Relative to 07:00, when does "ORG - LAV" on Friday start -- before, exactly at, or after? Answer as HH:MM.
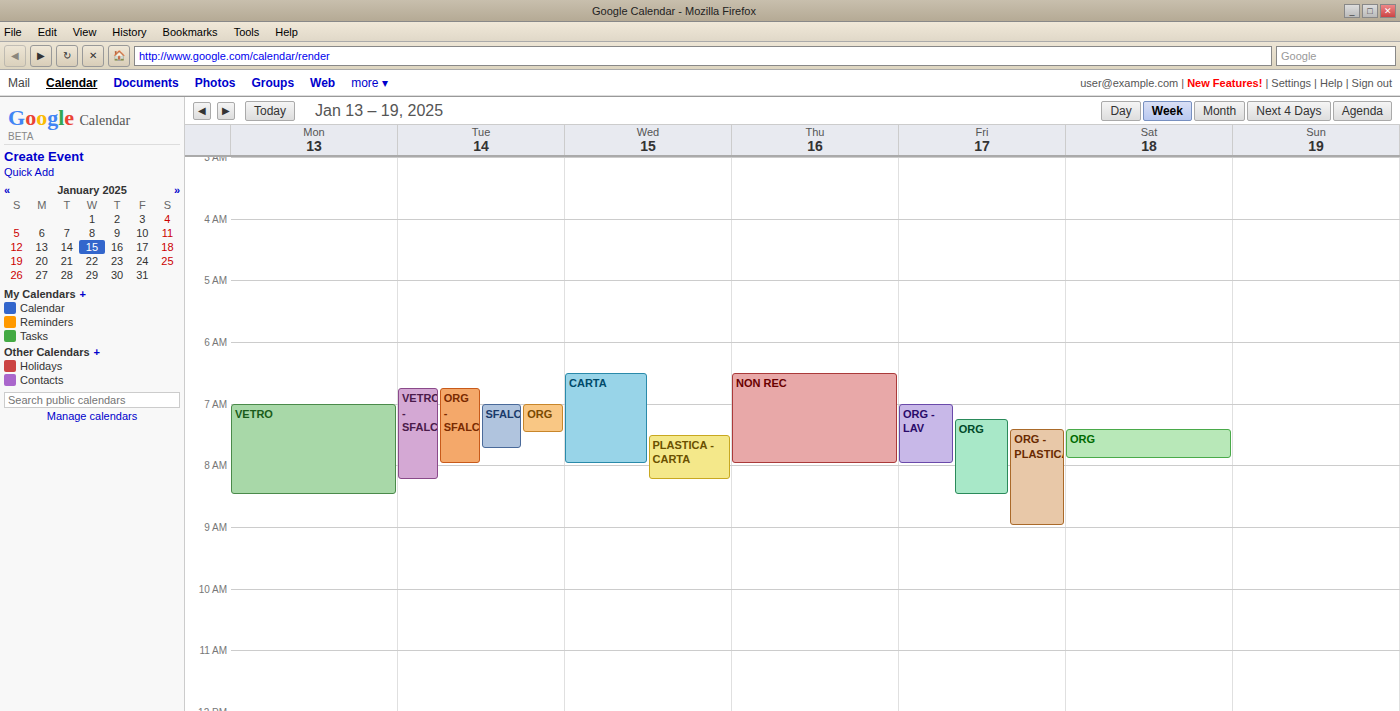
07:00 -- exactly at 07:00, on the 07:00 line.